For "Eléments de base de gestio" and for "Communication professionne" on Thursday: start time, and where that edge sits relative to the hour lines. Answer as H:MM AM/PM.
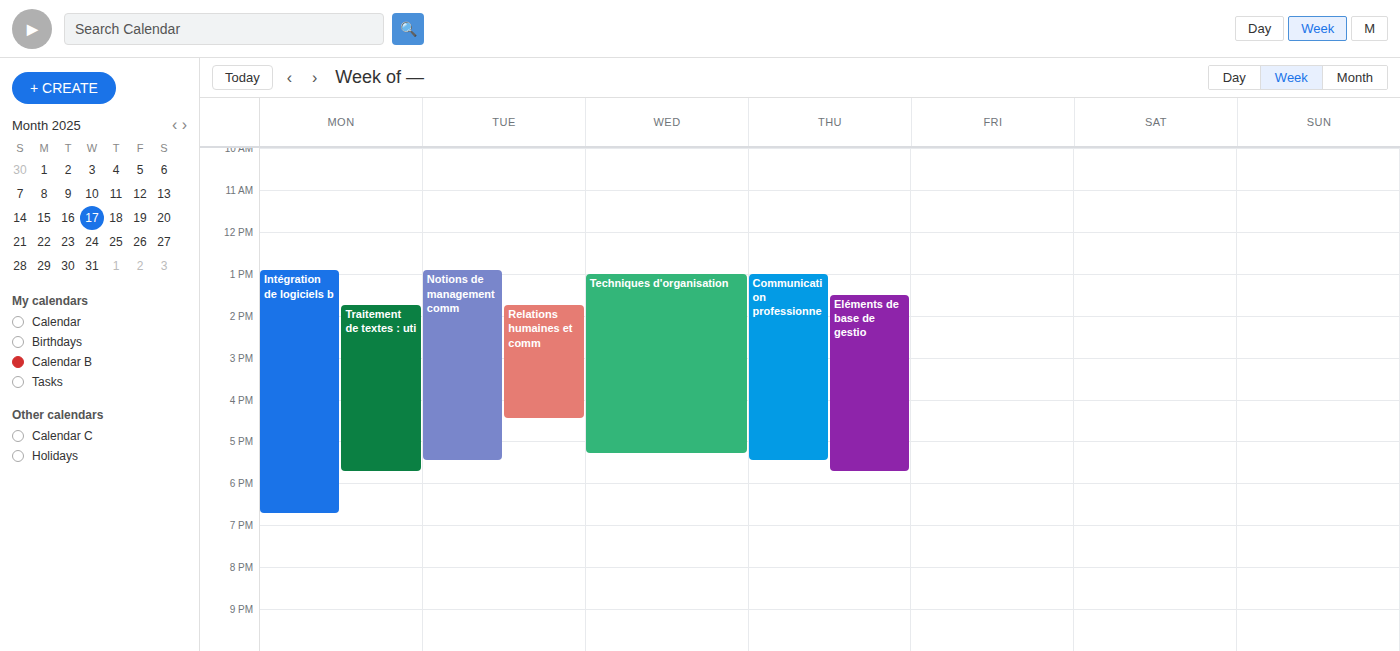
"Eléments de base de gestio": 1:30 PM, halfway between the 1 PM and 2 PM lines. "Communication professionne": 1:00 PM, exactly on the 1 PM line.